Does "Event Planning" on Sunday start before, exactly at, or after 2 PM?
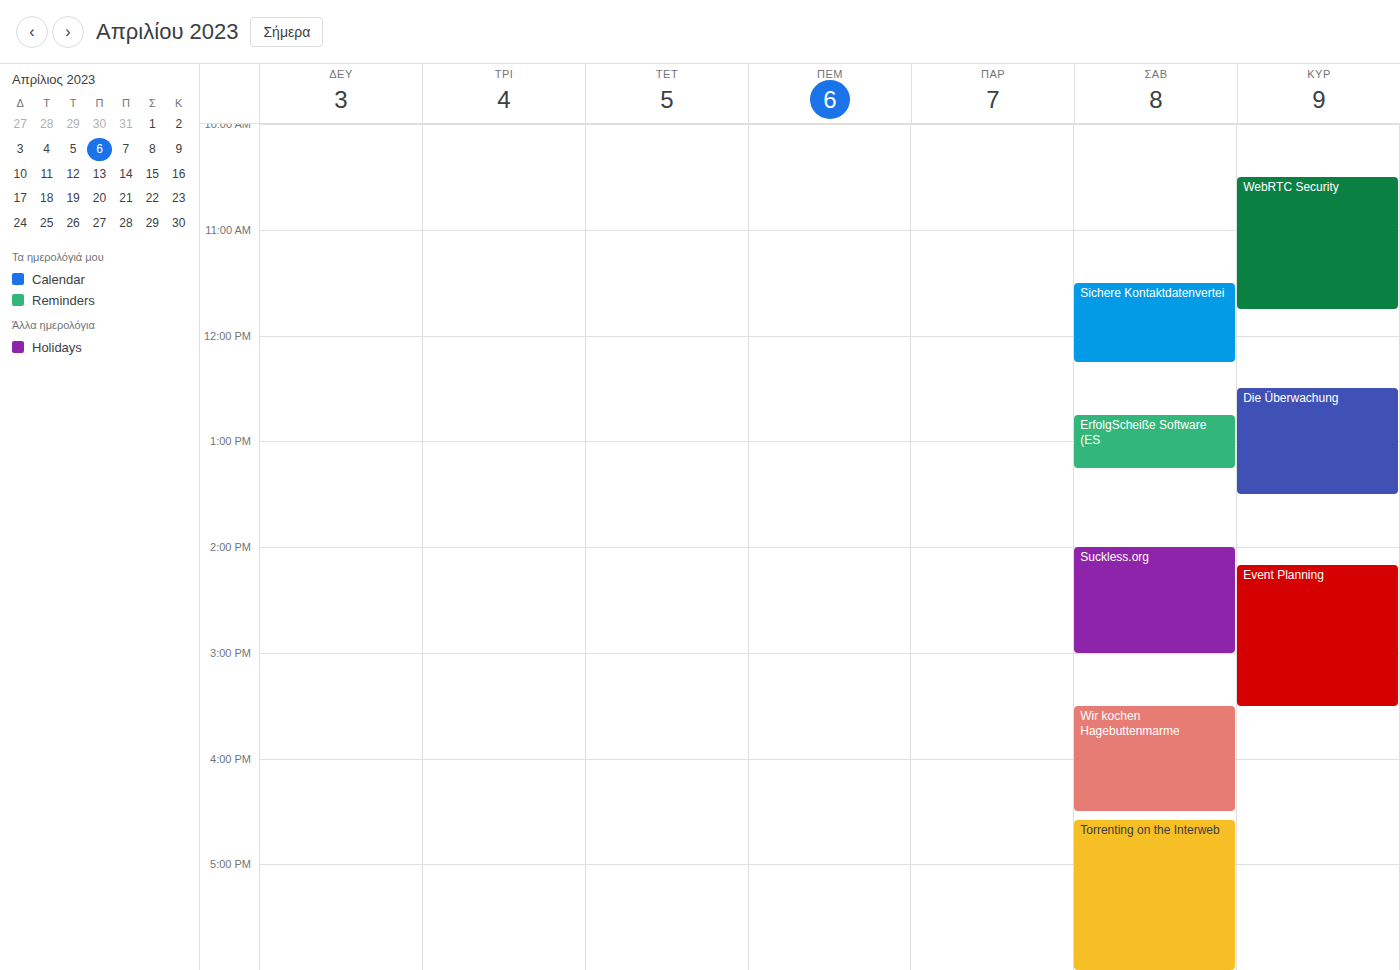
2:10 PM -- after 2 PM, 10 minutes below the 2 PM line.